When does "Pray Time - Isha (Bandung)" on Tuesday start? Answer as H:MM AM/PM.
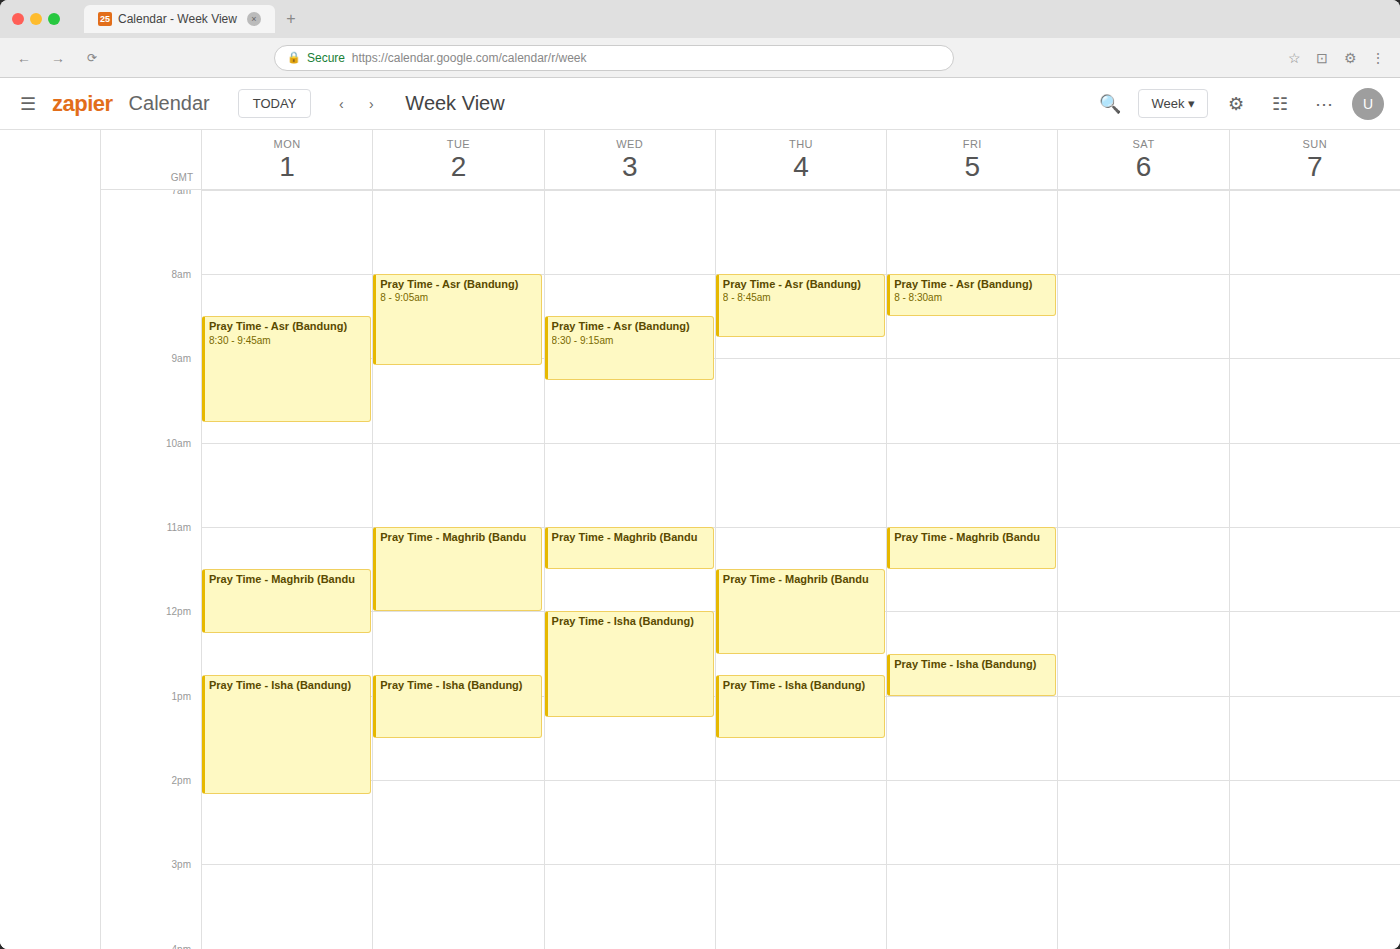
12:45 PM